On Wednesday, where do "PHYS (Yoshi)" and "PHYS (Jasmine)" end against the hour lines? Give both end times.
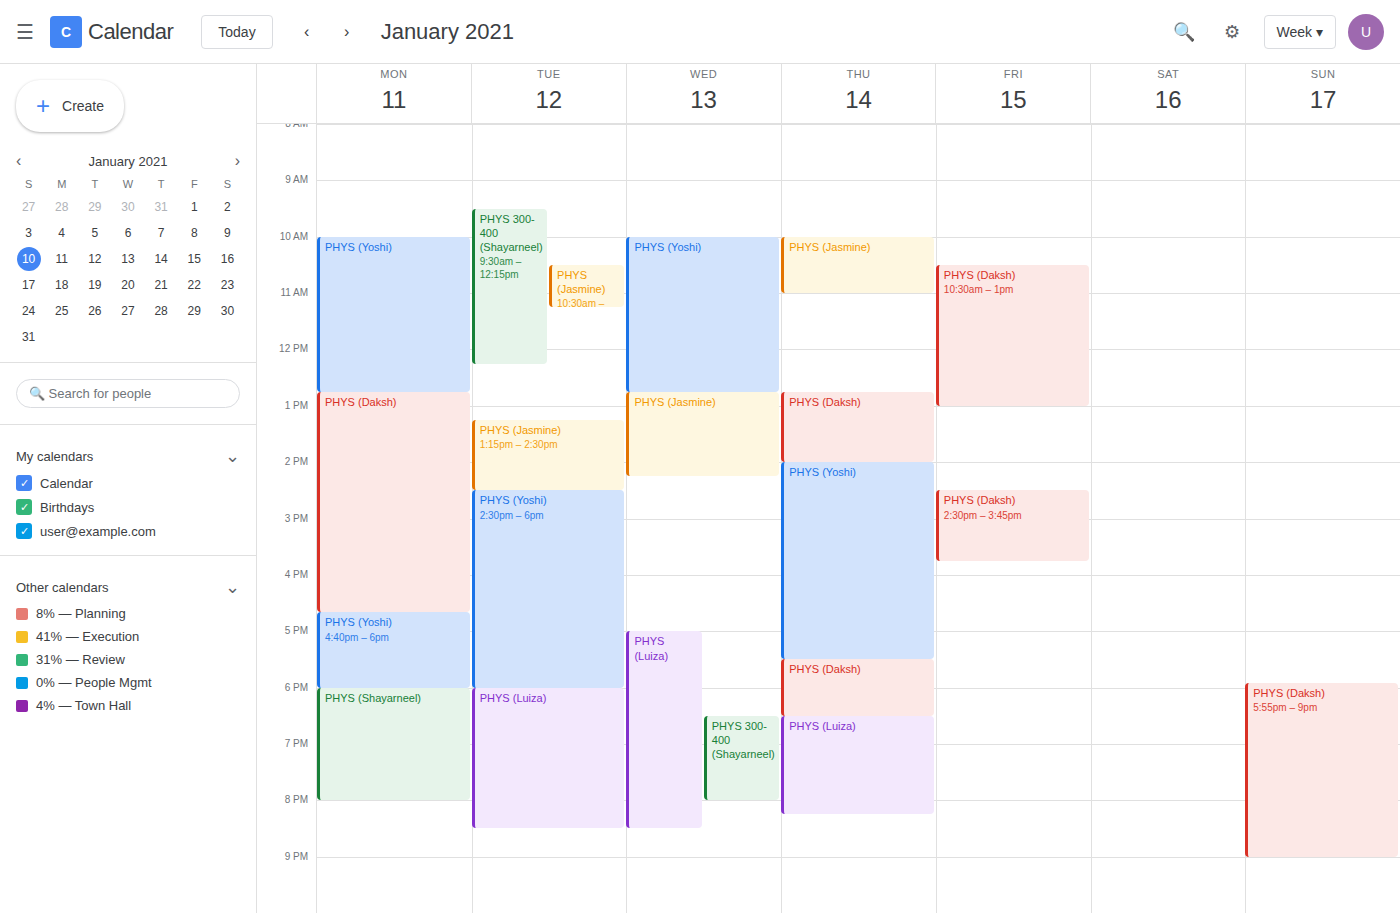
"PHYS (Yoshi)": 12:45 PM, neither: three quarters of the way from the 12 PM line to the 1 PM line. "PHYS (Jasmine)": 2:15 PM, neither: a quarter of the way from the 2 PM line to the 3 PM line.